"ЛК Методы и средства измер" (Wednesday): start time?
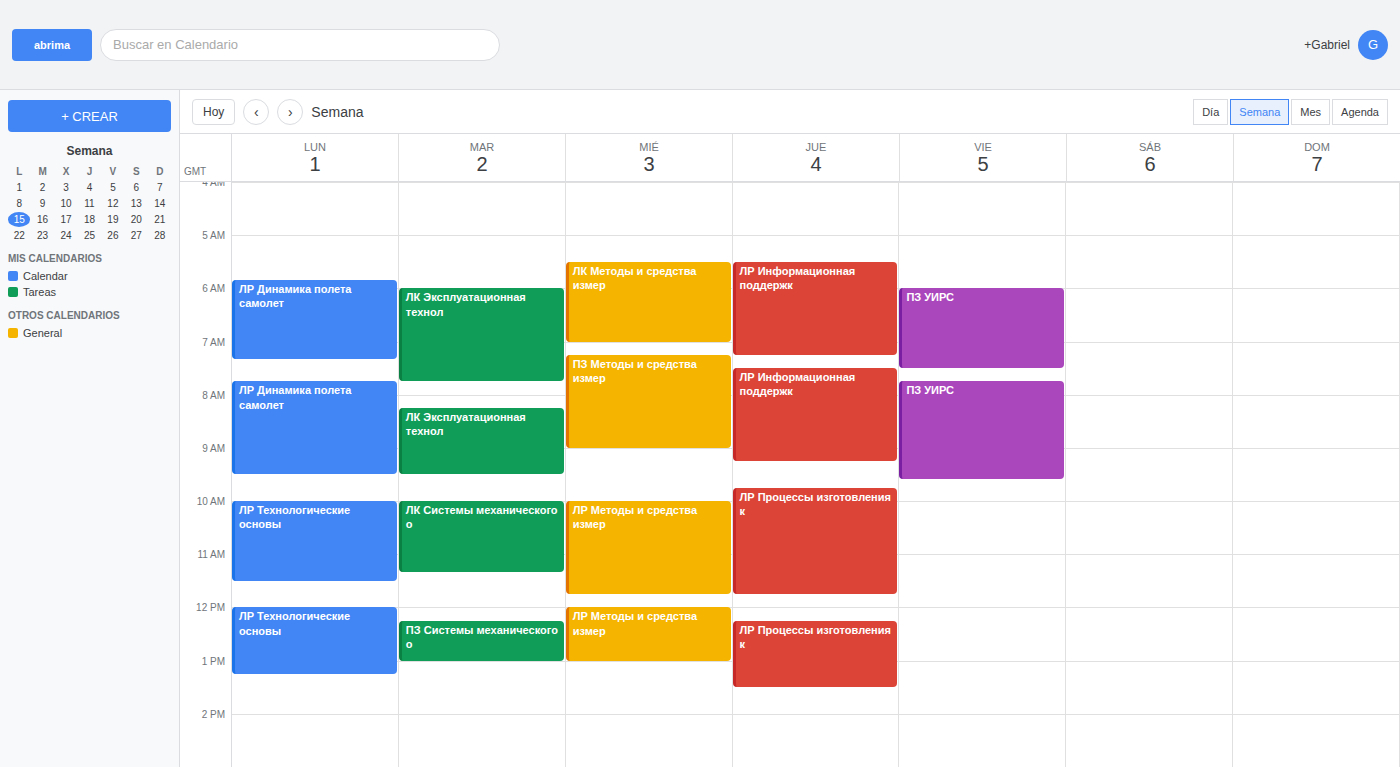
5:30 AM